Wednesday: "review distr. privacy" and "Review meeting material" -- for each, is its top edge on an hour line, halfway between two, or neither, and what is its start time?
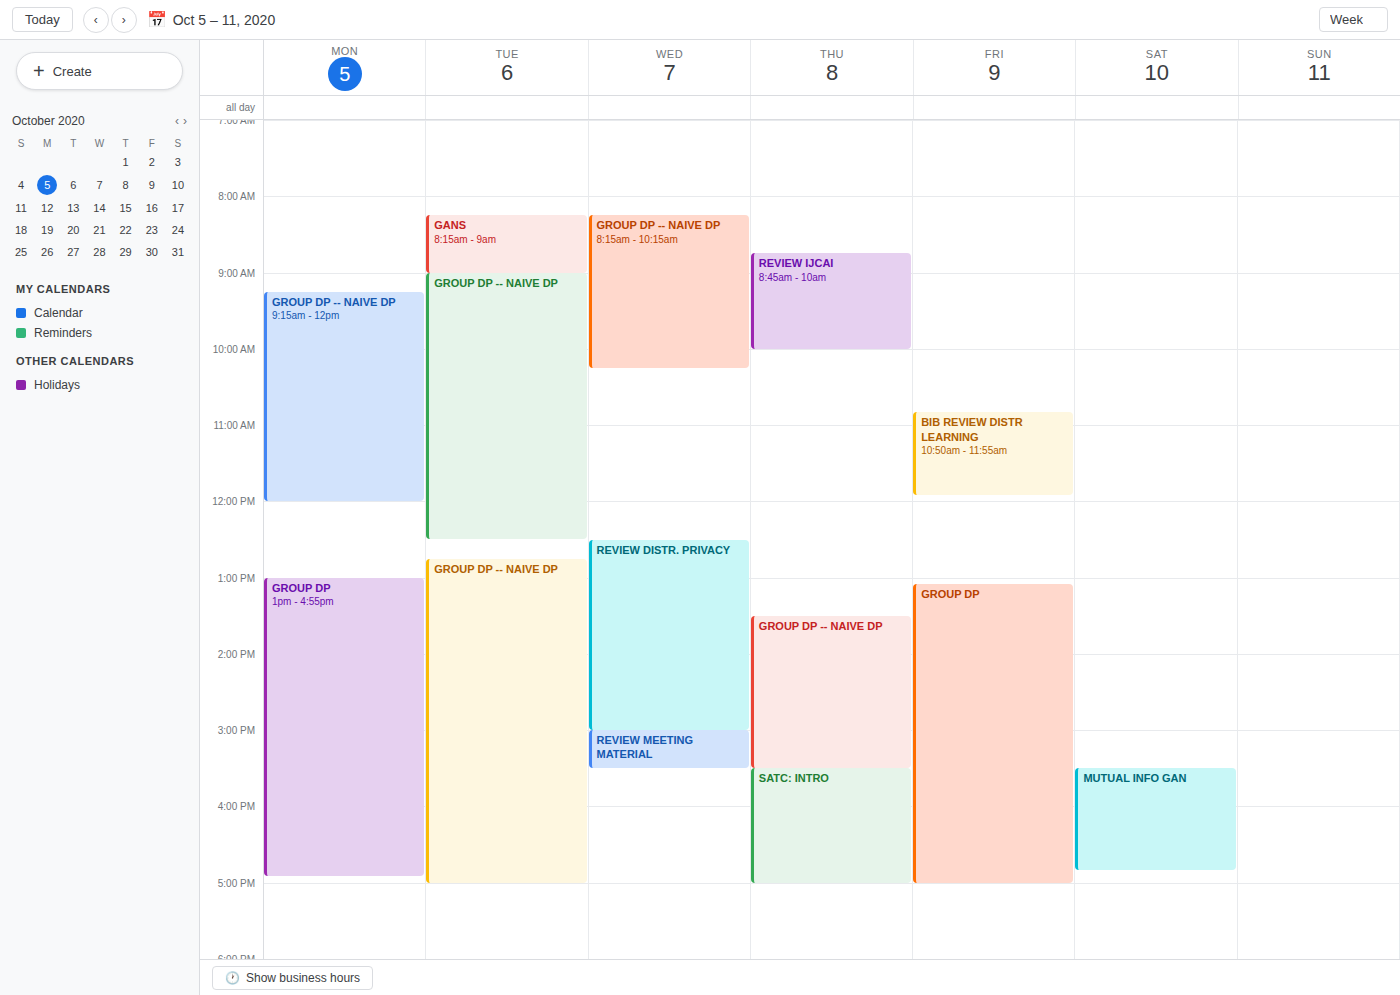
"review distr. privacy": 12:30 PM, halfway between the 12 PM and 1 PM lines. "Review meeting material": 3:00 PM, exactly on the 3 PM line.